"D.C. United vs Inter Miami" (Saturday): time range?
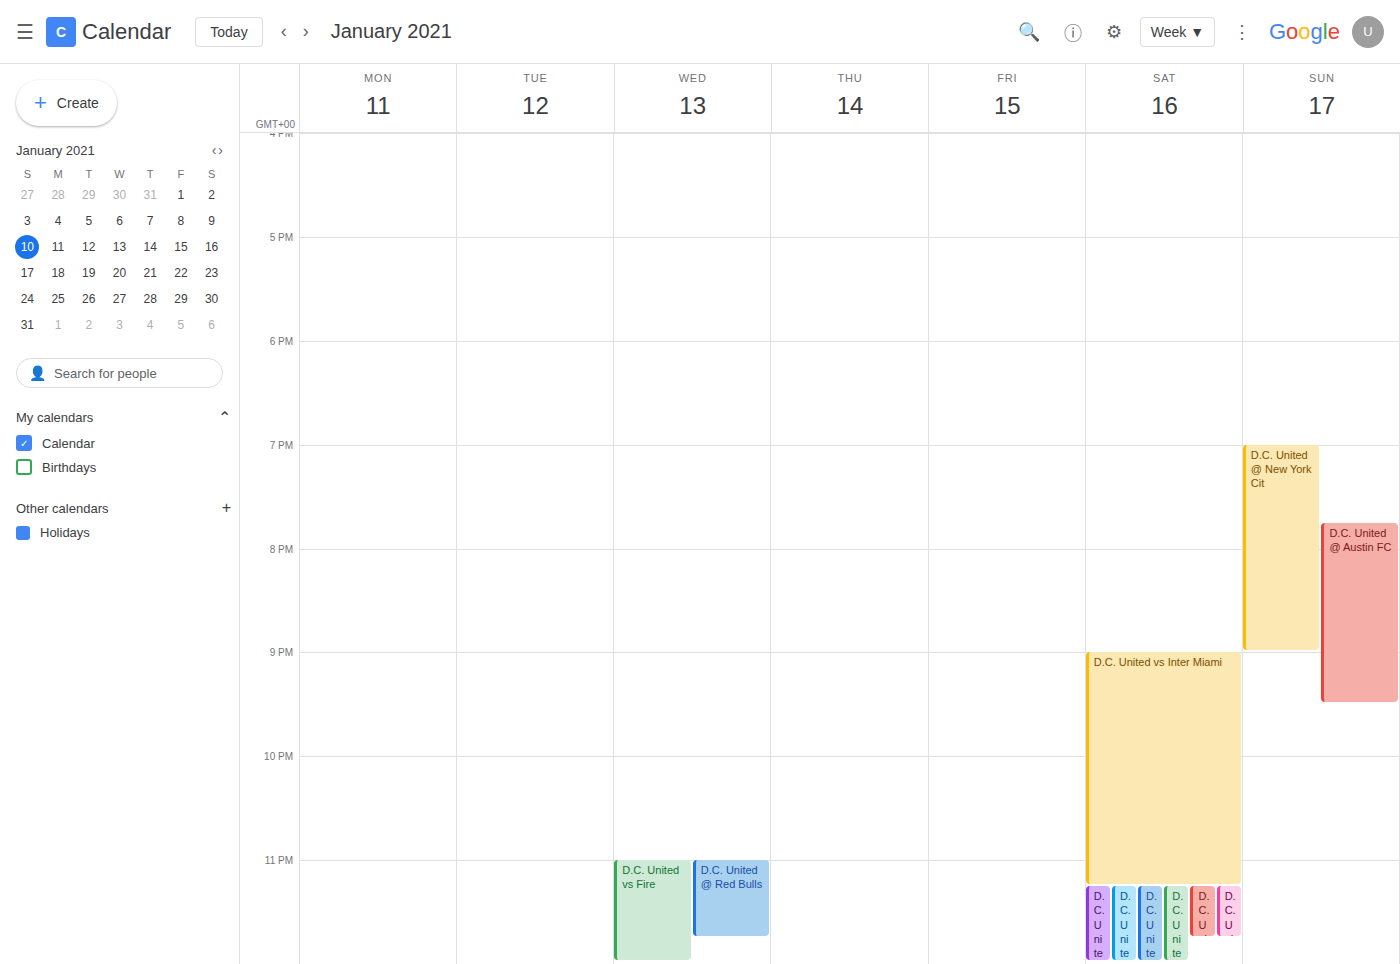
9:00 PM to 11:15 PM